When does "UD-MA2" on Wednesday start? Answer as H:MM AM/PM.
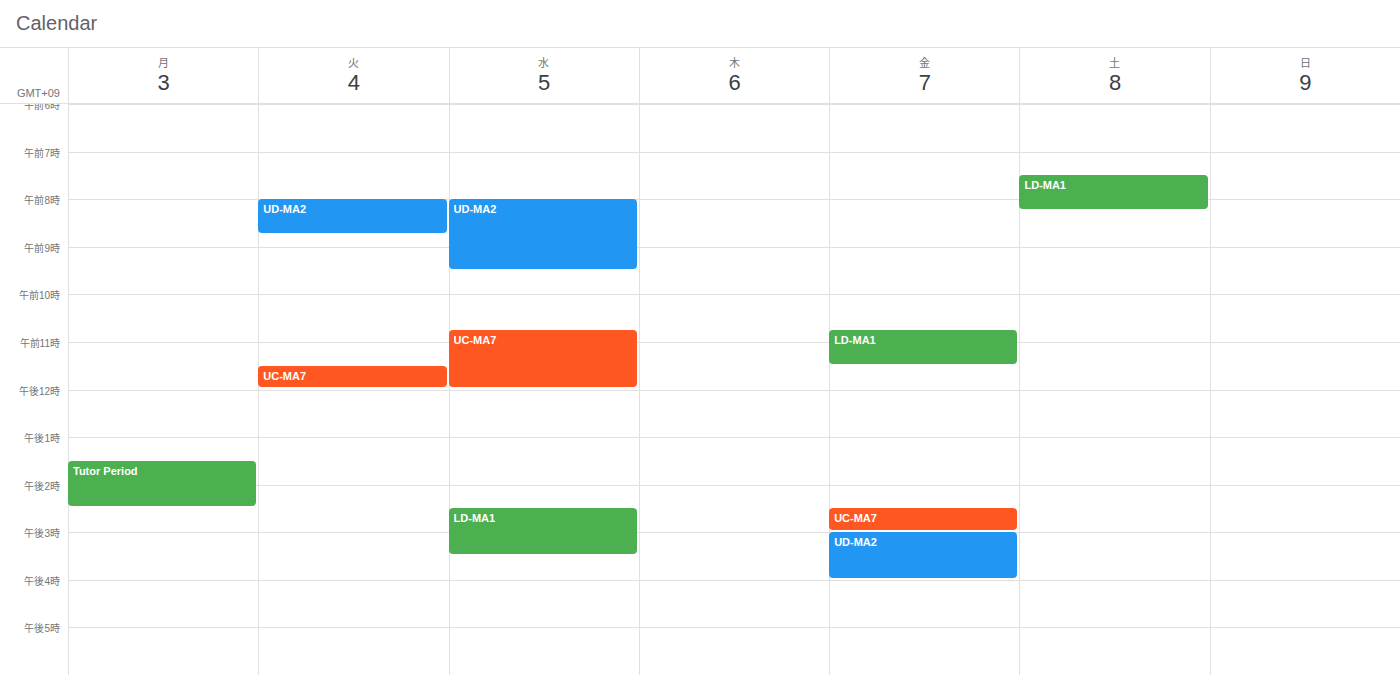
8:00 AM